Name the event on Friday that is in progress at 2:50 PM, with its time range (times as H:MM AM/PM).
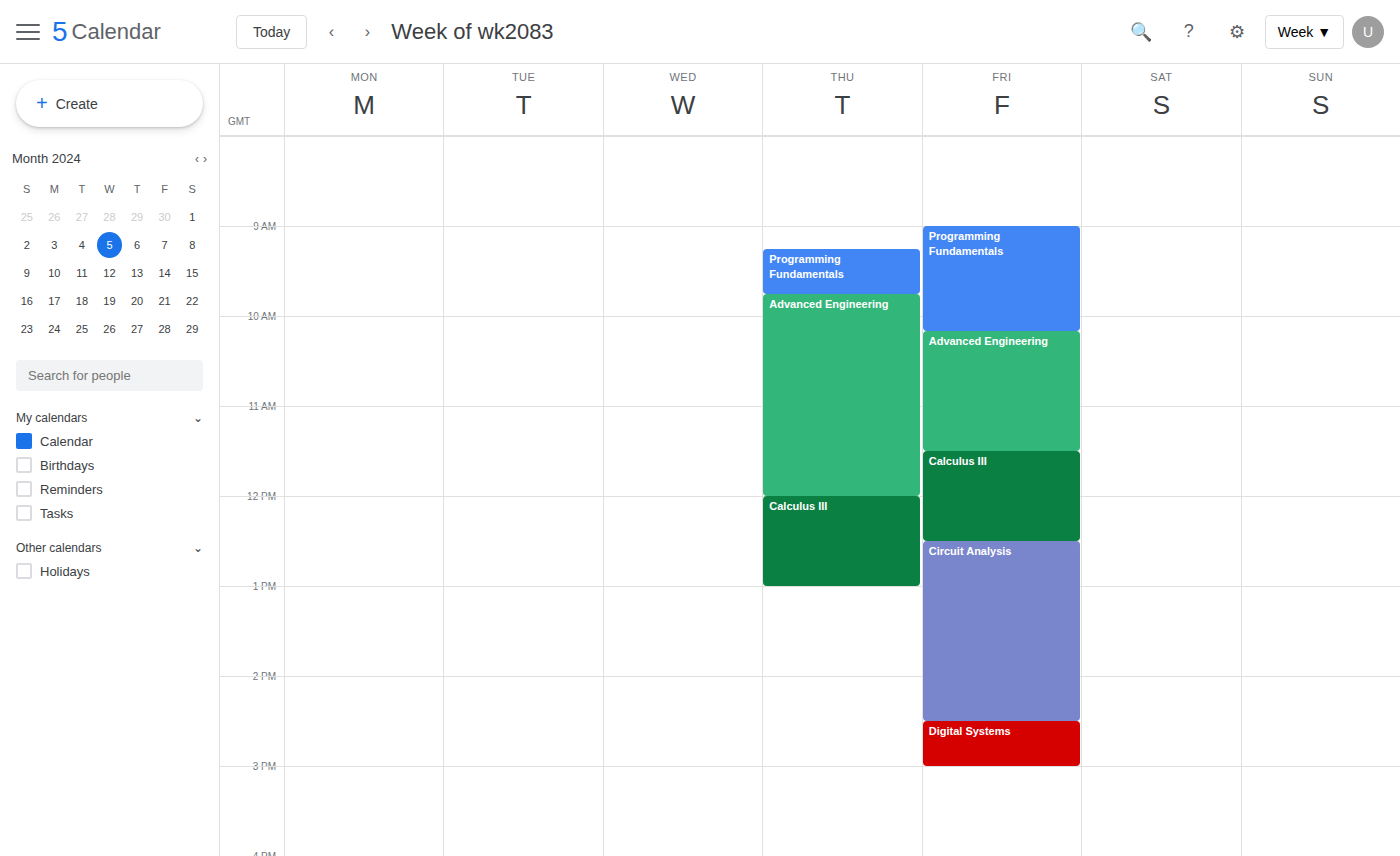
"Digital Systems", 2:30 PM to 3:00 PM